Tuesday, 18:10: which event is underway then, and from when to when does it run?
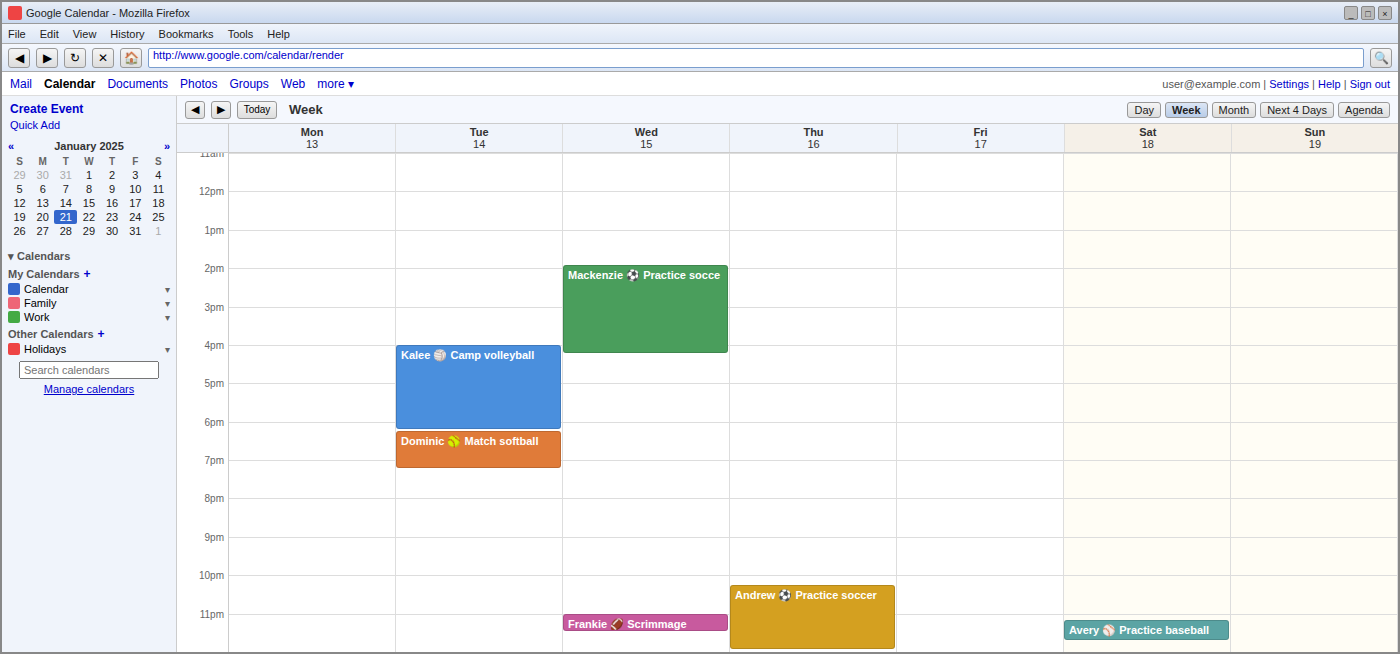
"Kalee 🏐 Camp volleyball", 16:00 to 18:15